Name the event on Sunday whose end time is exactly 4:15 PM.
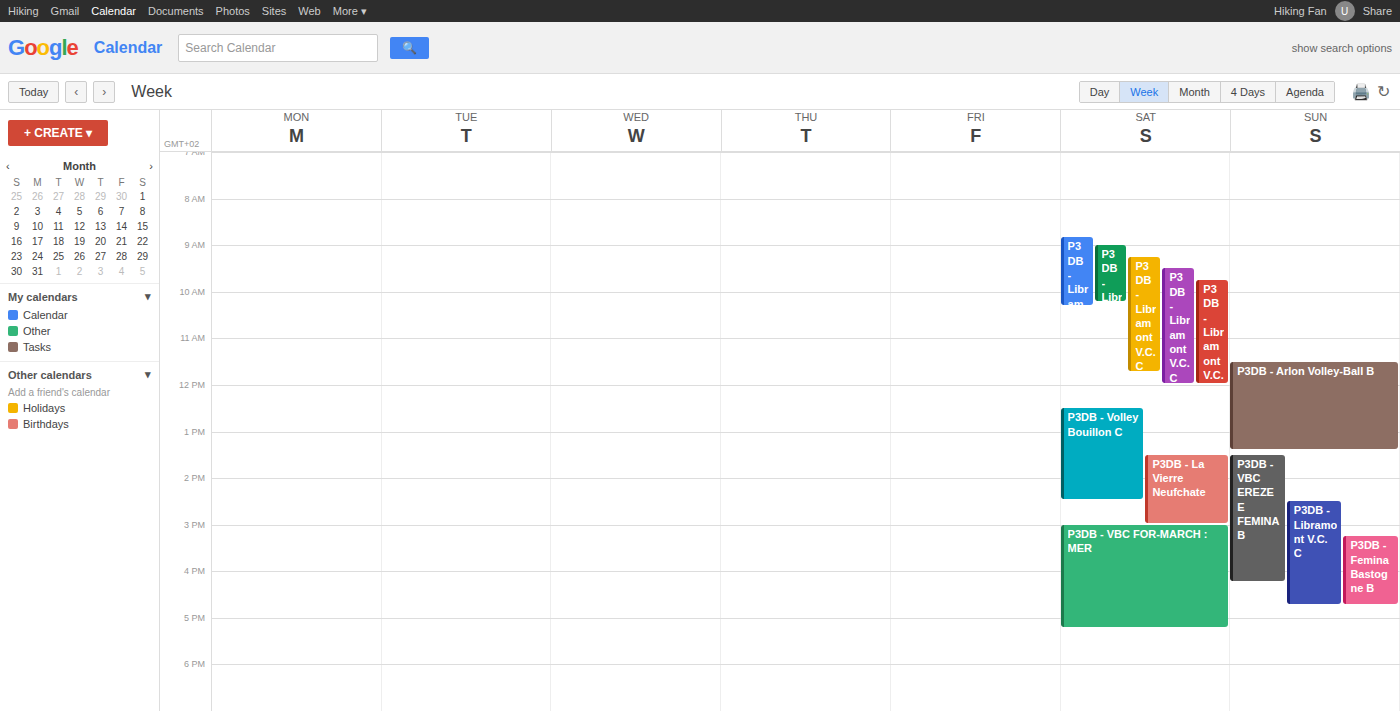
"P3DB - VBC EREZEE FEMINA B"